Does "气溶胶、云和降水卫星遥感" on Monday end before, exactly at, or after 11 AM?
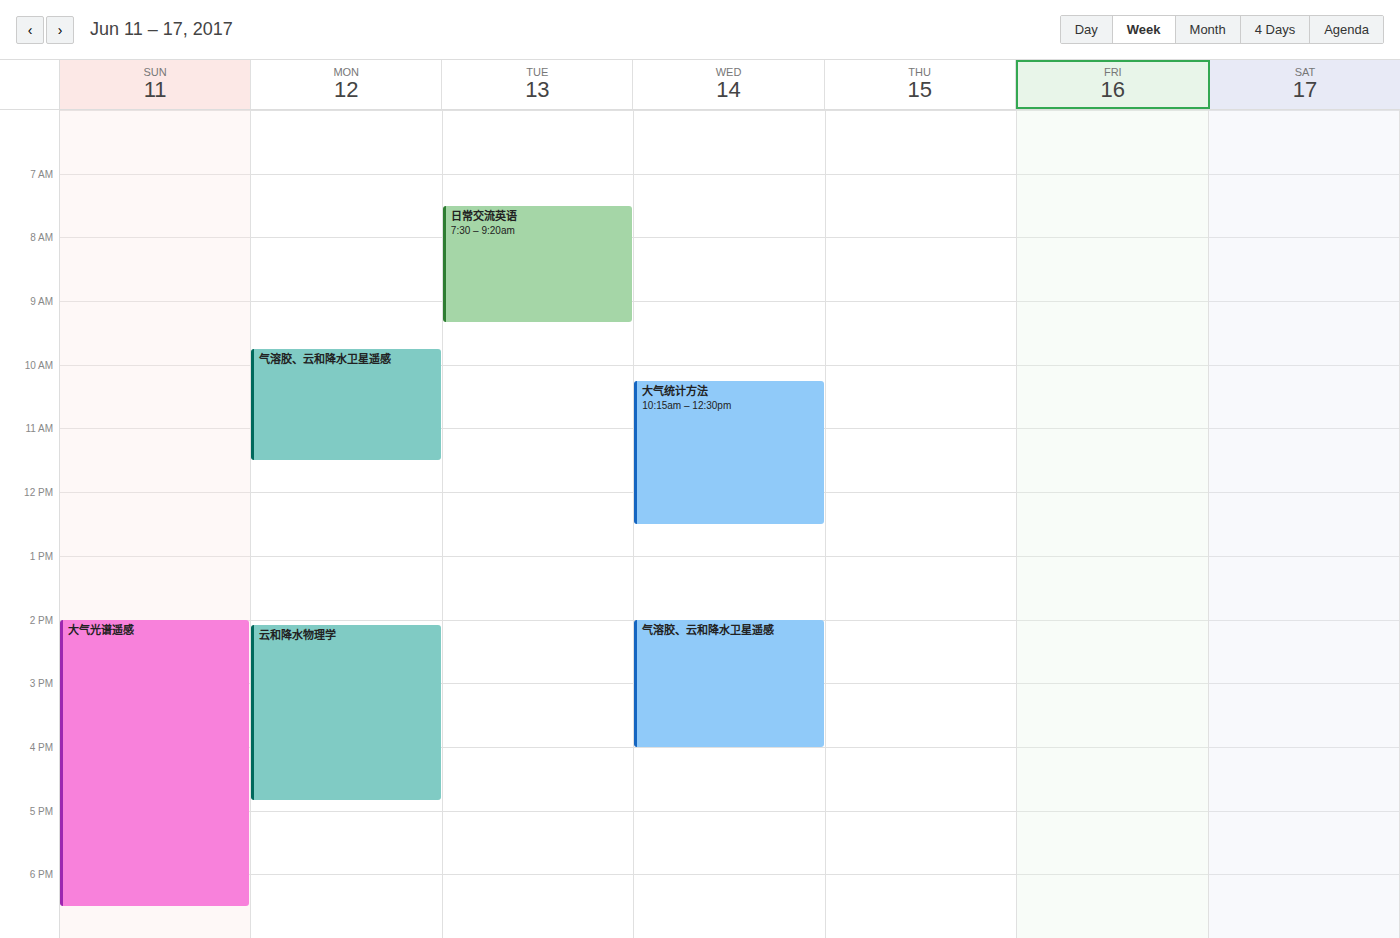
11:30 AM -- after 11 AM, 30 minutes below the 11 AM line.